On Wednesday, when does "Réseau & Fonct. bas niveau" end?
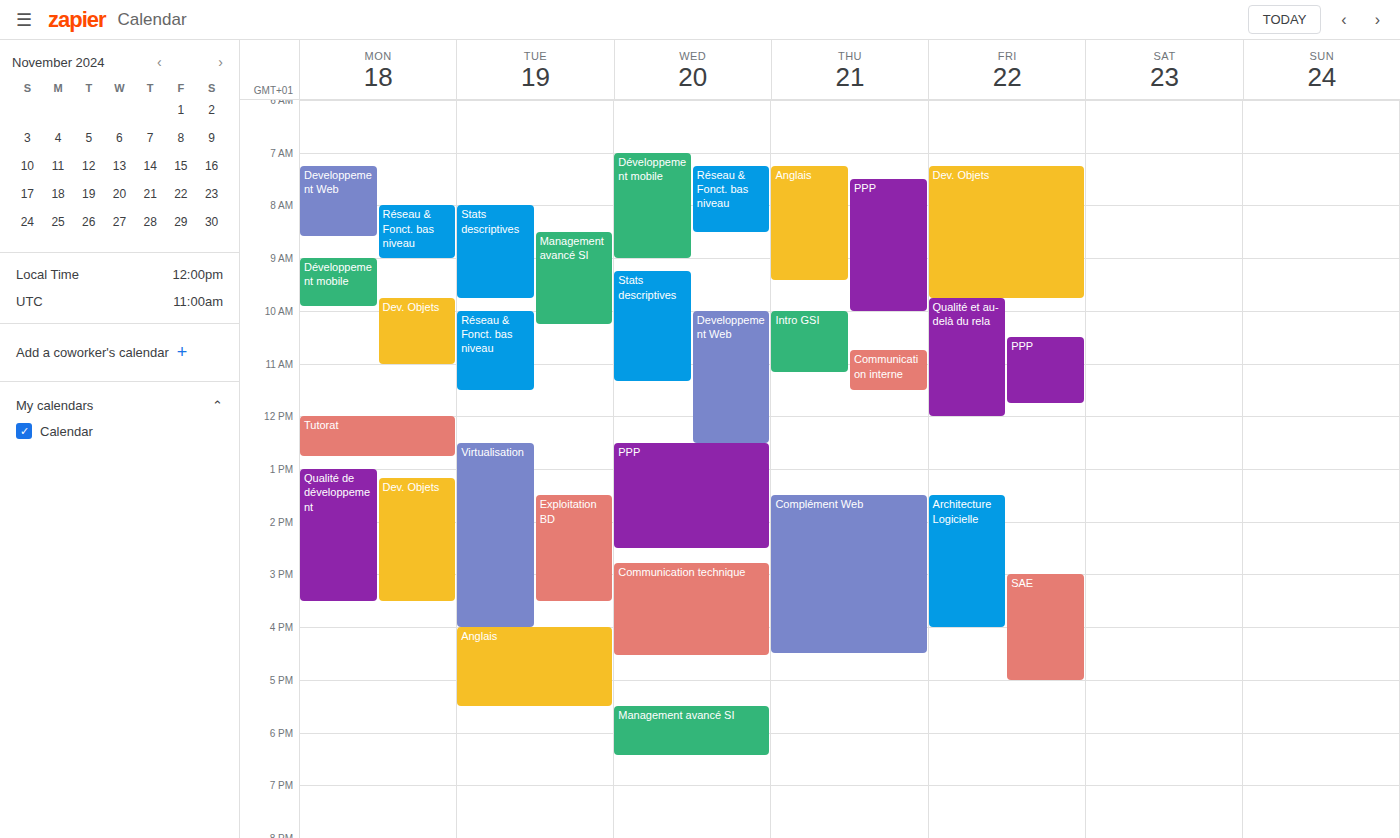
8:30 AM